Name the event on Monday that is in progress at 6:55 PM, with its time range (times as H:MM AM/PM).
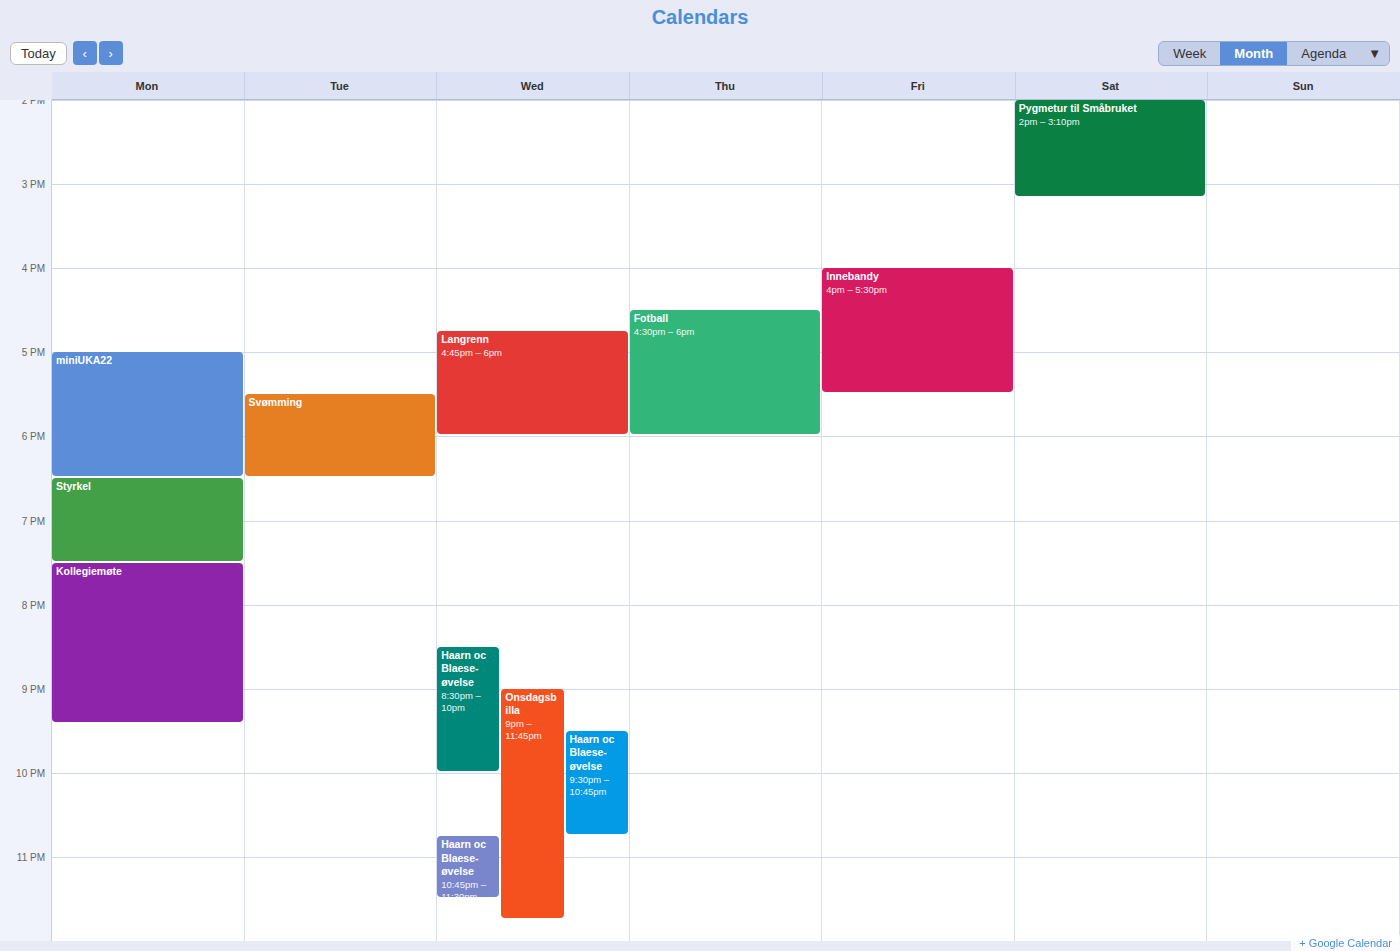
"Styrkel", 6:30 PM to 7:30 PM